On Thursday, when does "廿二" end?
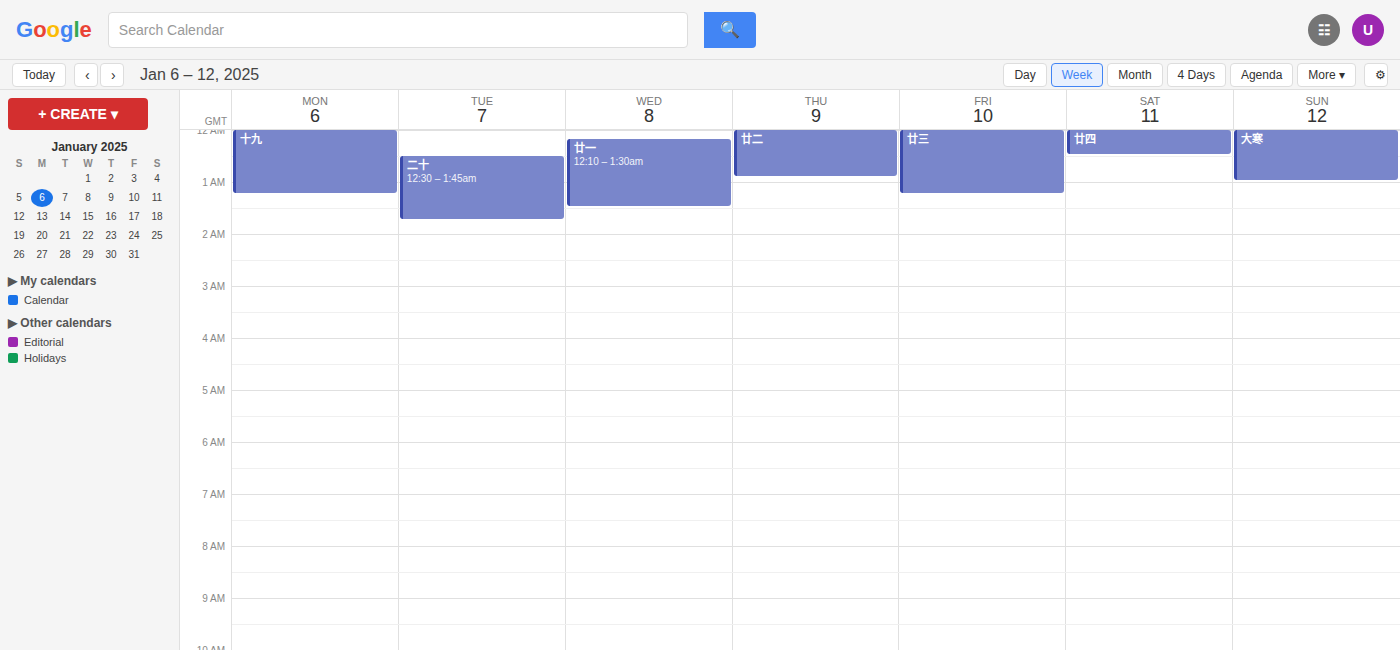
12:55 AM